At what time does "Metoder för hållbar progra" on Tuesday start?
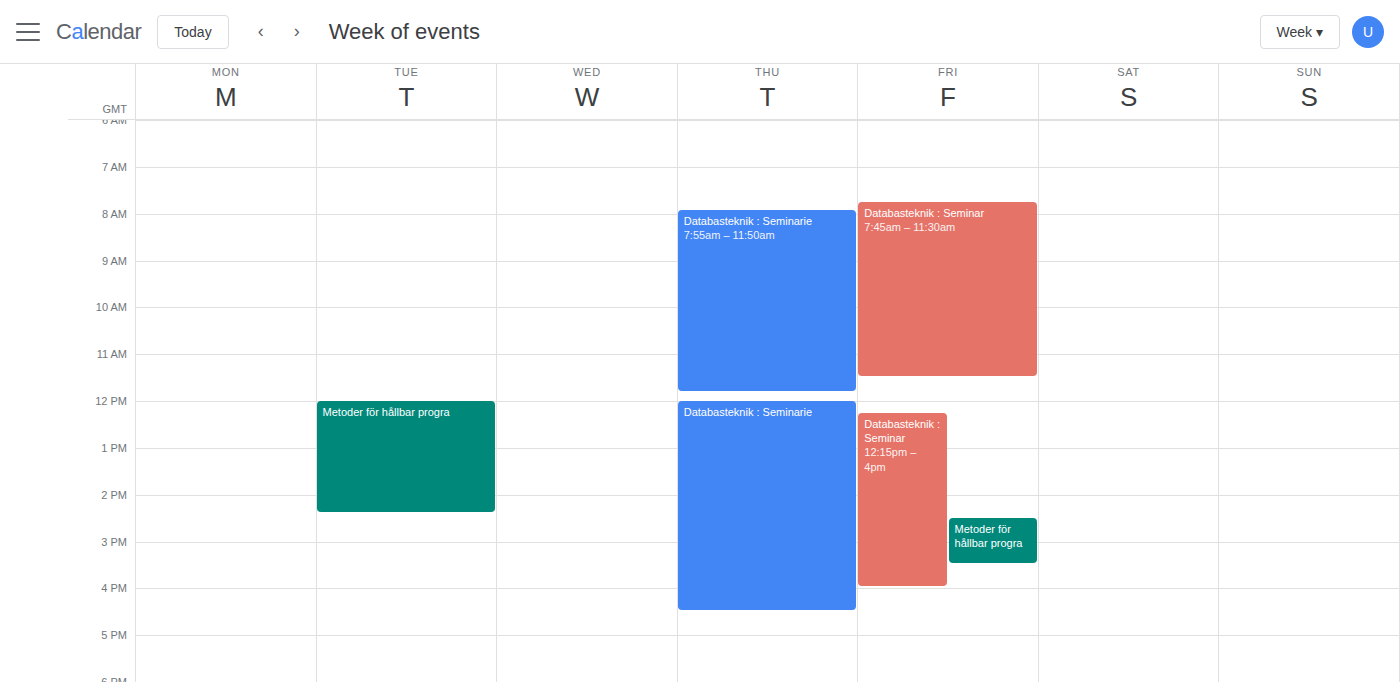
12:00 PM